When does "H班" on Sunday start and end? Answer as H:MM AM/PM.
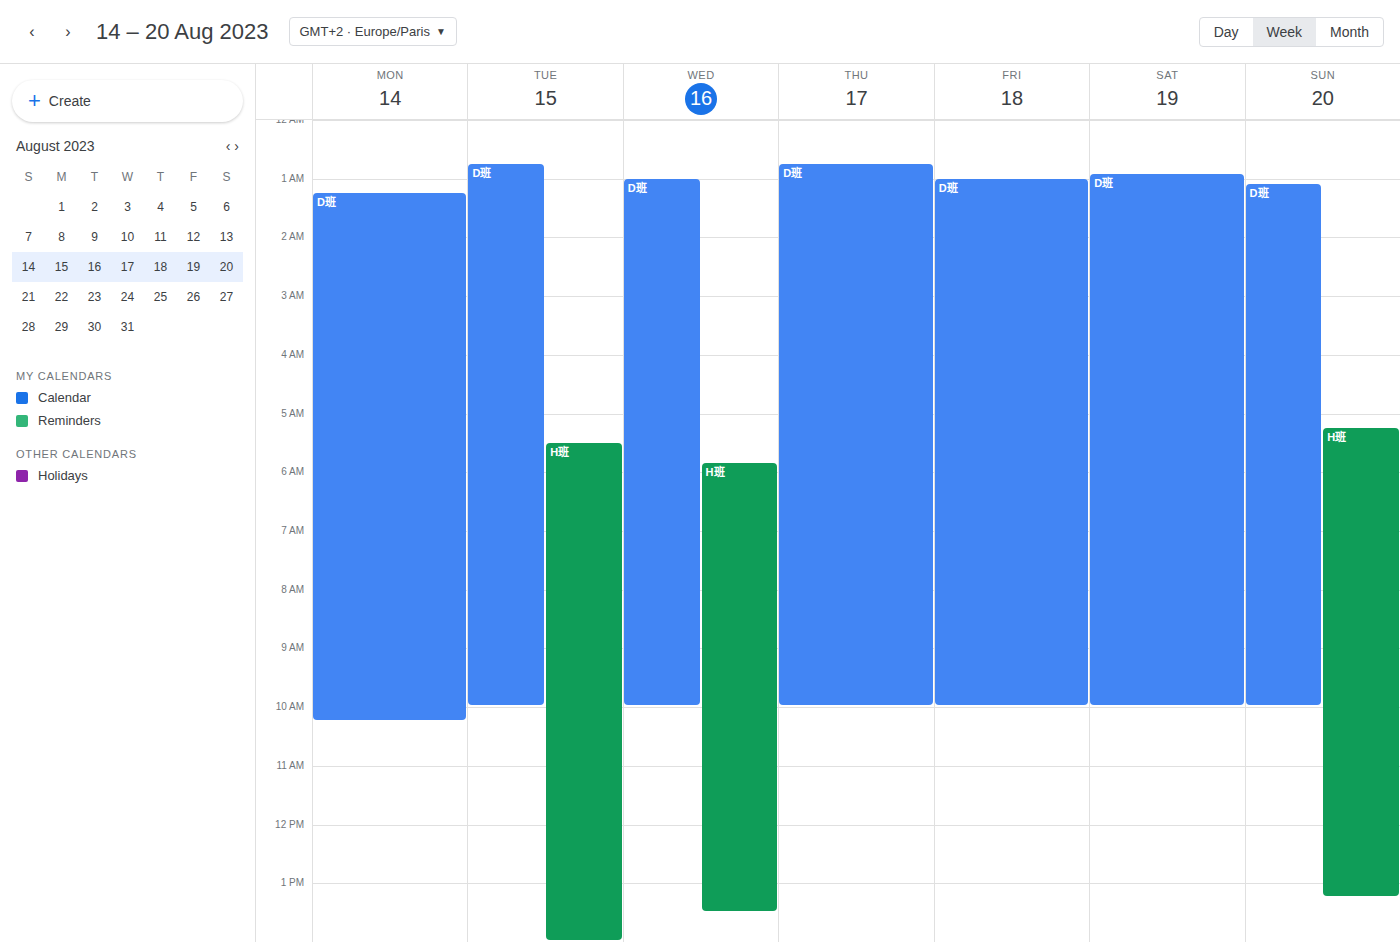
5:15 AM to 1:15 PM